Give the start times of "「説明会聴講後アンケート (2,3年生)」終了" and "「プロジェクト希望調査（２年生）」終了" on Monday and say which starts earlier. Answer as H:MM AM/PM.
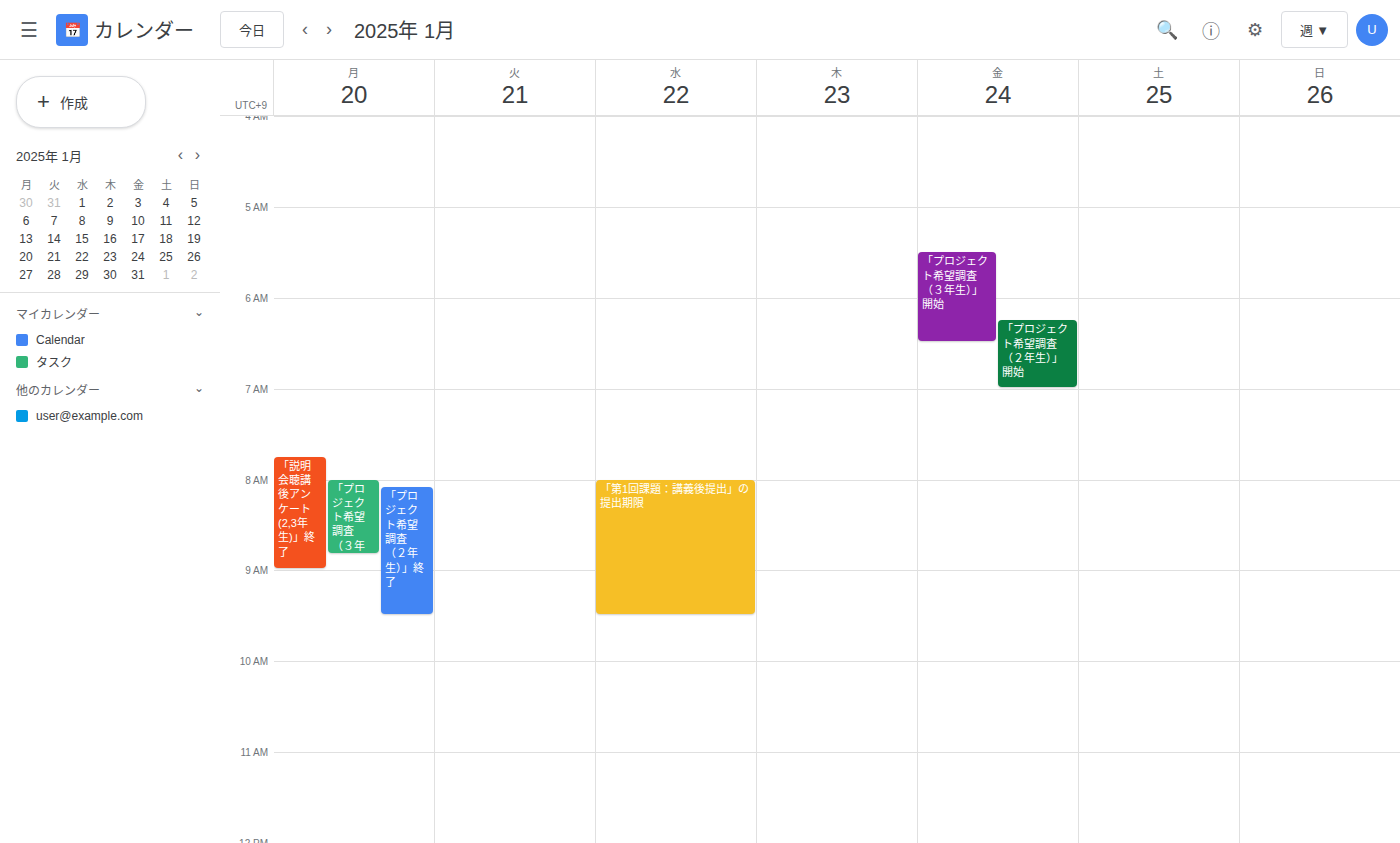
"「説明会聴講後アンケート (2,3年生)」終了" 7:45 AM; "「プロジェクト希望調査（２年生）」終了" 8:05 AM.